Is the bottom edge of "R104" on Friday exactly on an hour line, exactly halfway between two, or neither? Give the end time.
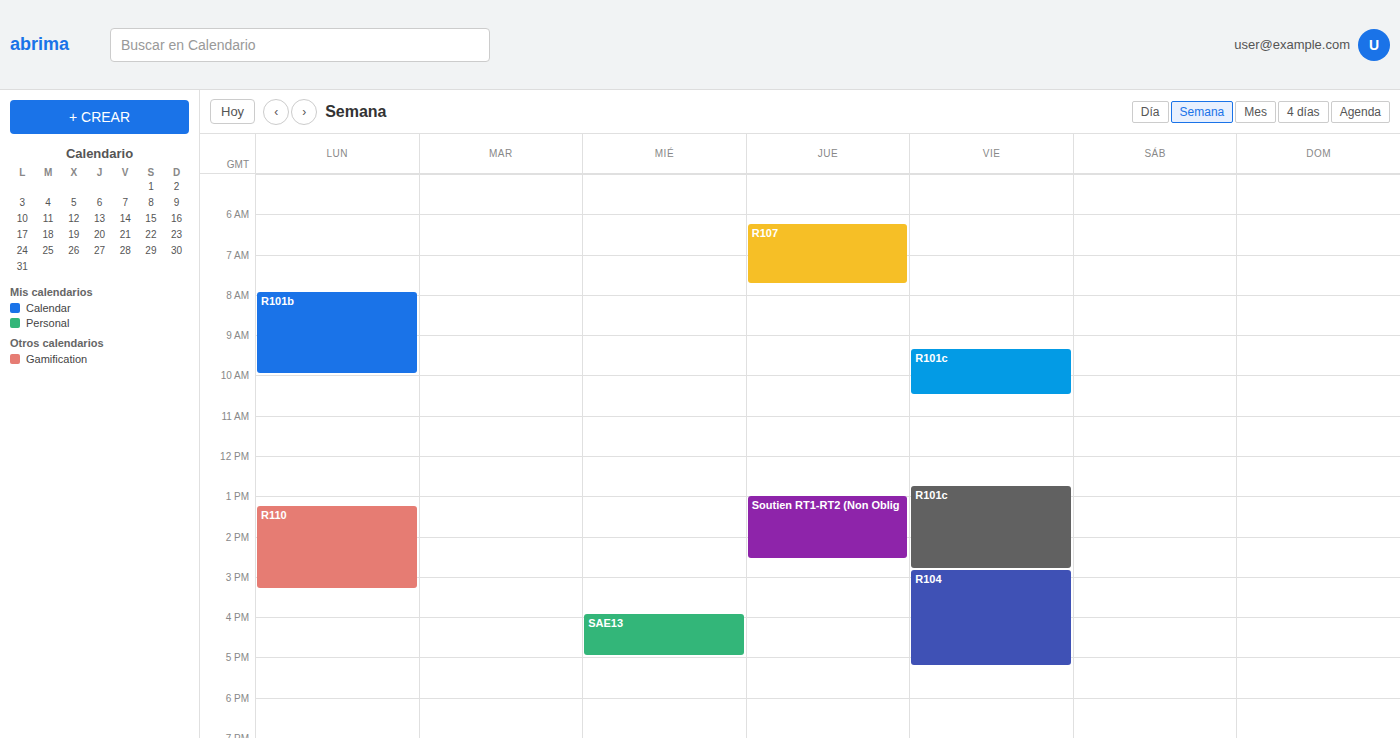
5:15 PM -- neither: a quarter of the way from the 5 PM line to the 6 PM line.